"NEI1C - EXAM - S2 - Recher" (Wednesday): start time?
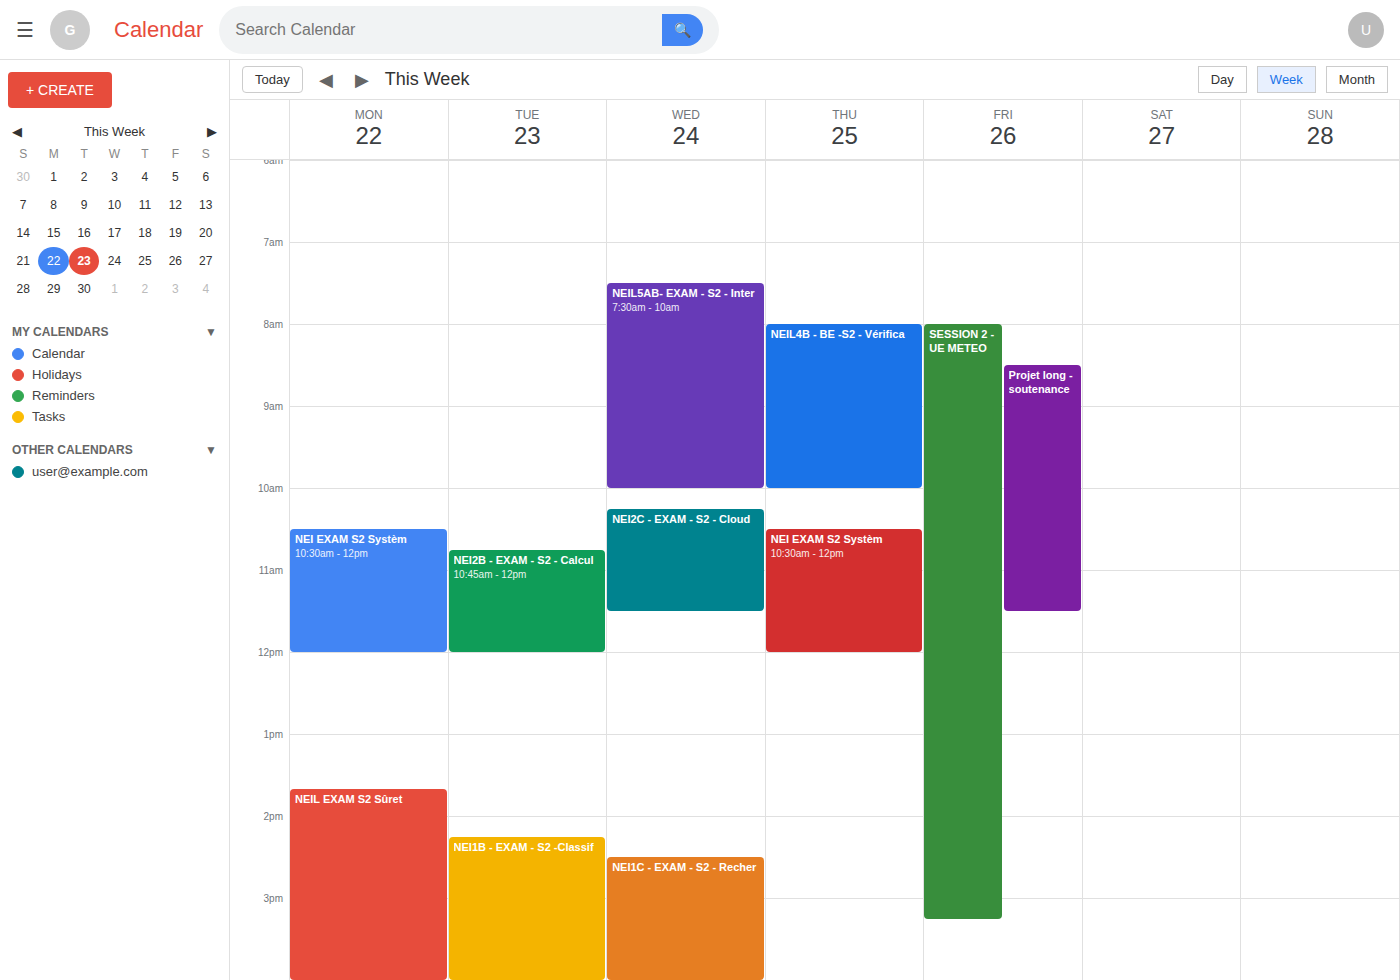
2:30 PM